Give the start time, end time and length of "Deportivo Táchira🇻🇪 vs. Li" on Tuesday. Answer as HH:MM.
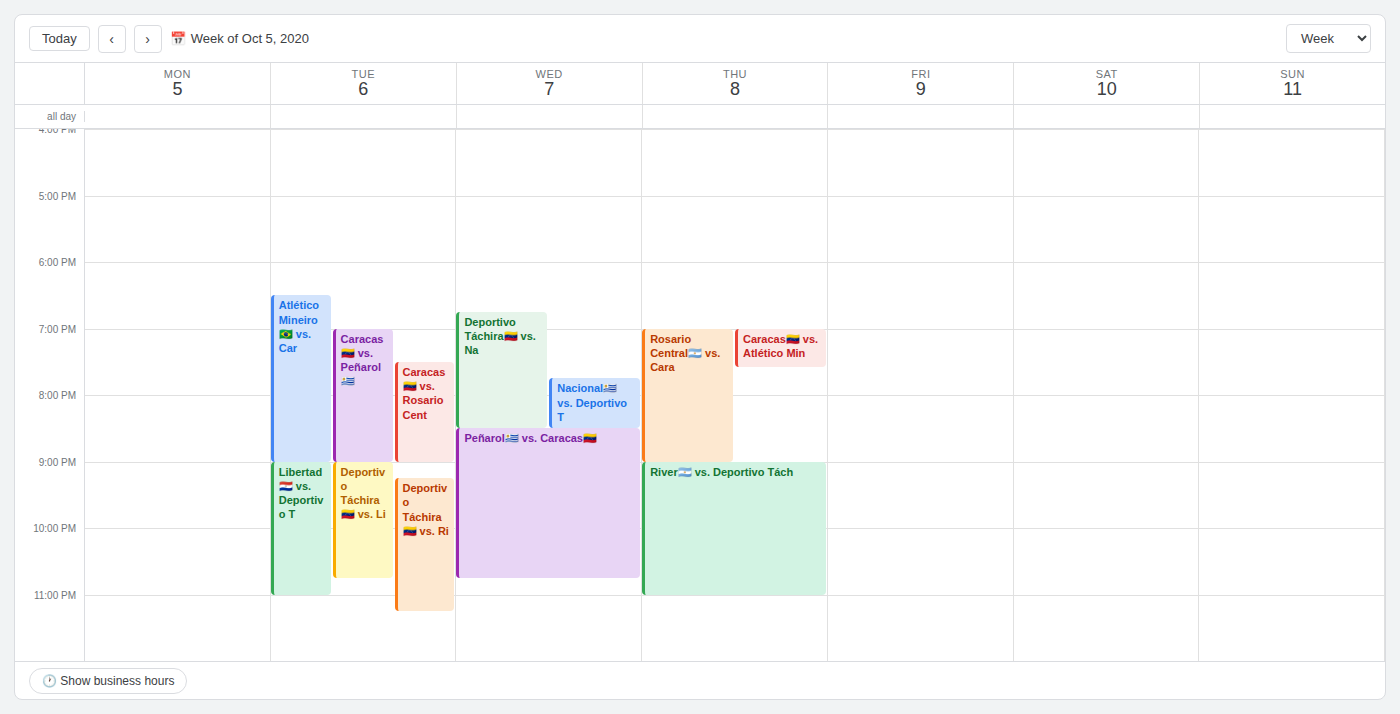
21:00 to 22:45, 1 hour 45 minutes